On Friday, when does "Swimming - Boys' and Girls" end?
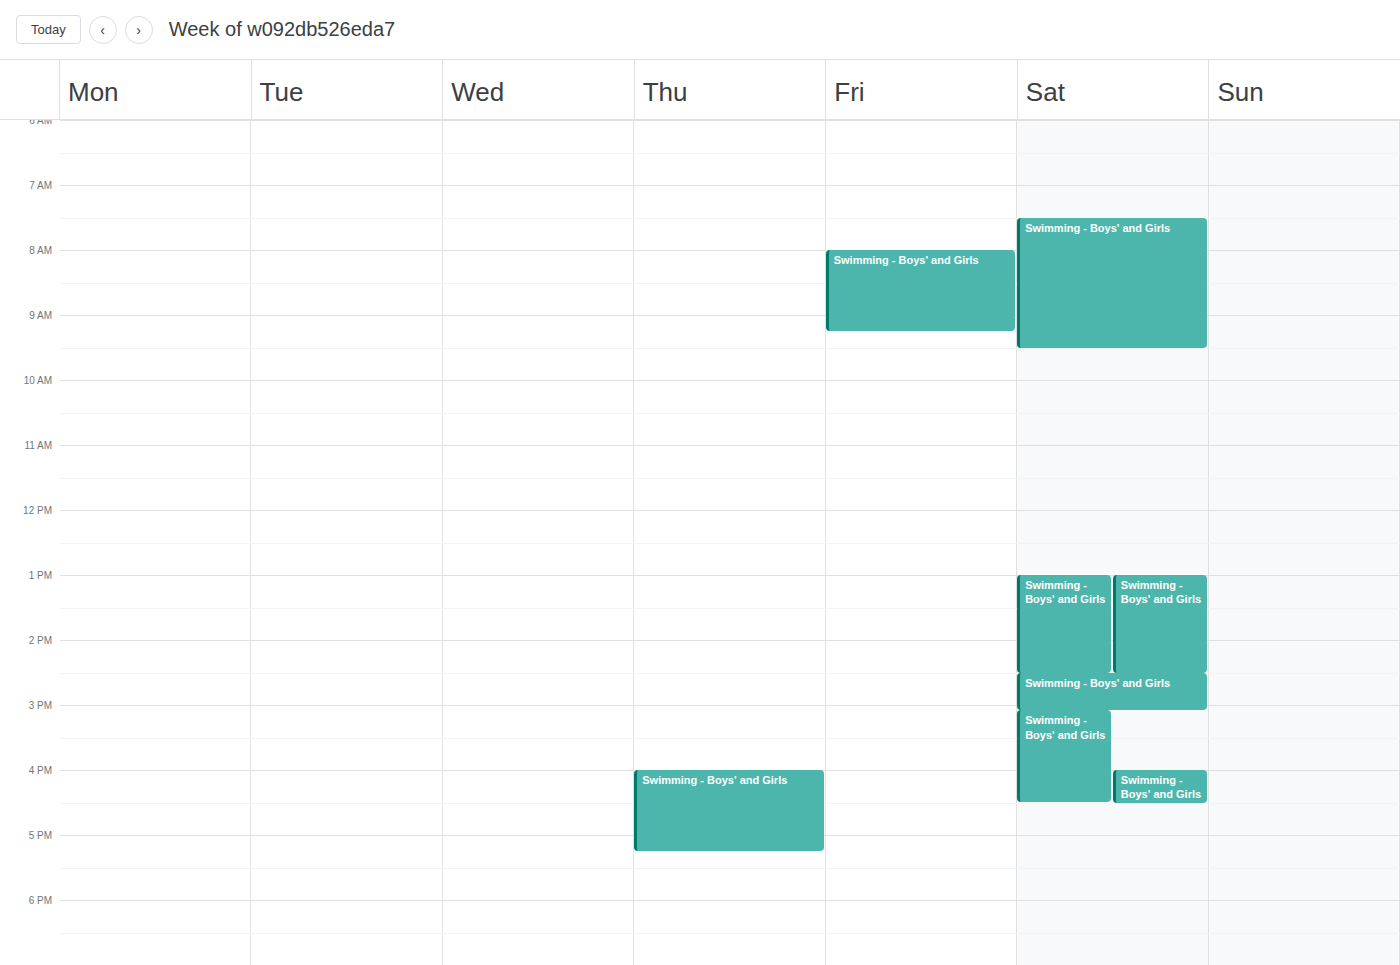
9:15 AM